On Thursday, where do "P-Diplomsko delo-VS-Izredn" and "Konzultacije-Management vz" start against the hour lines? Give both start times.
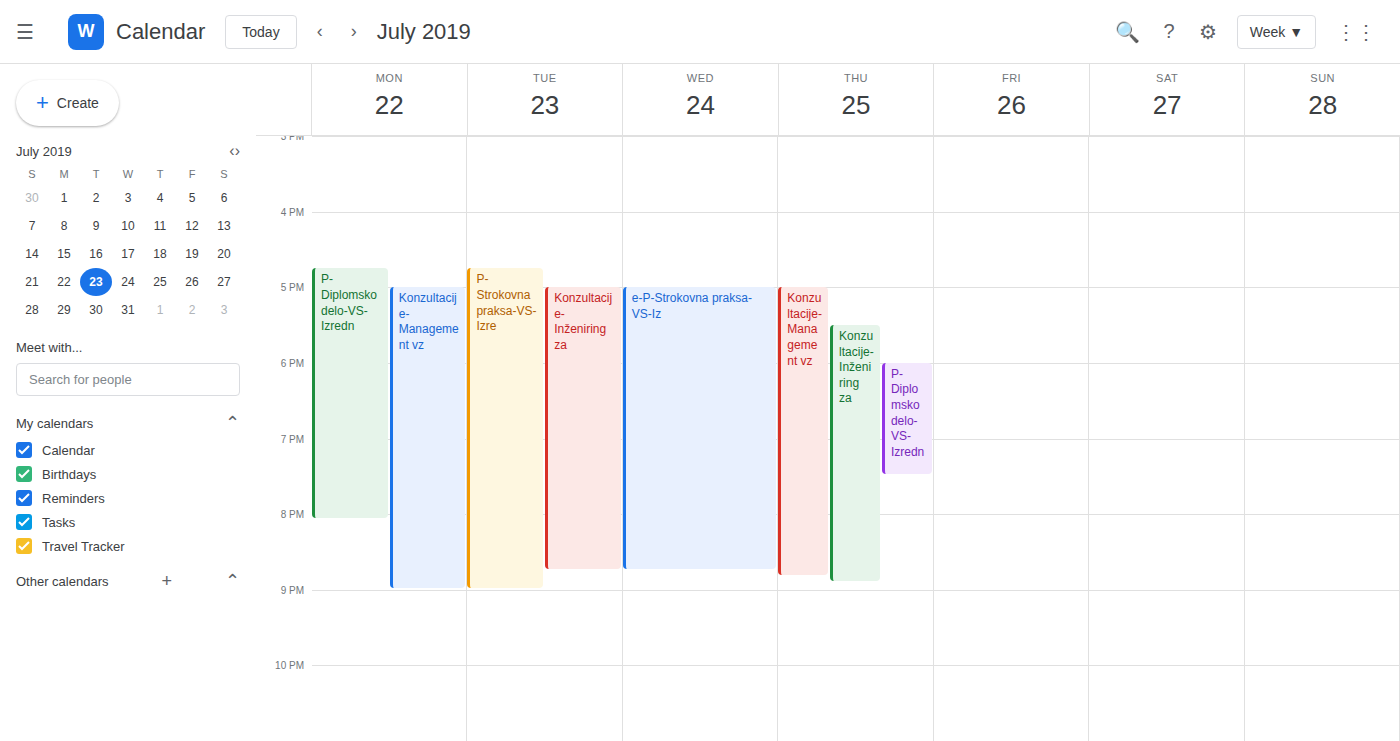
"P-Diplomsko delo-VS-Izredn": 6:00 PM, exactly on the 6 PM line. "Konzultacije-Management vz": 5:00 PM, exactly on the 5 PM line.